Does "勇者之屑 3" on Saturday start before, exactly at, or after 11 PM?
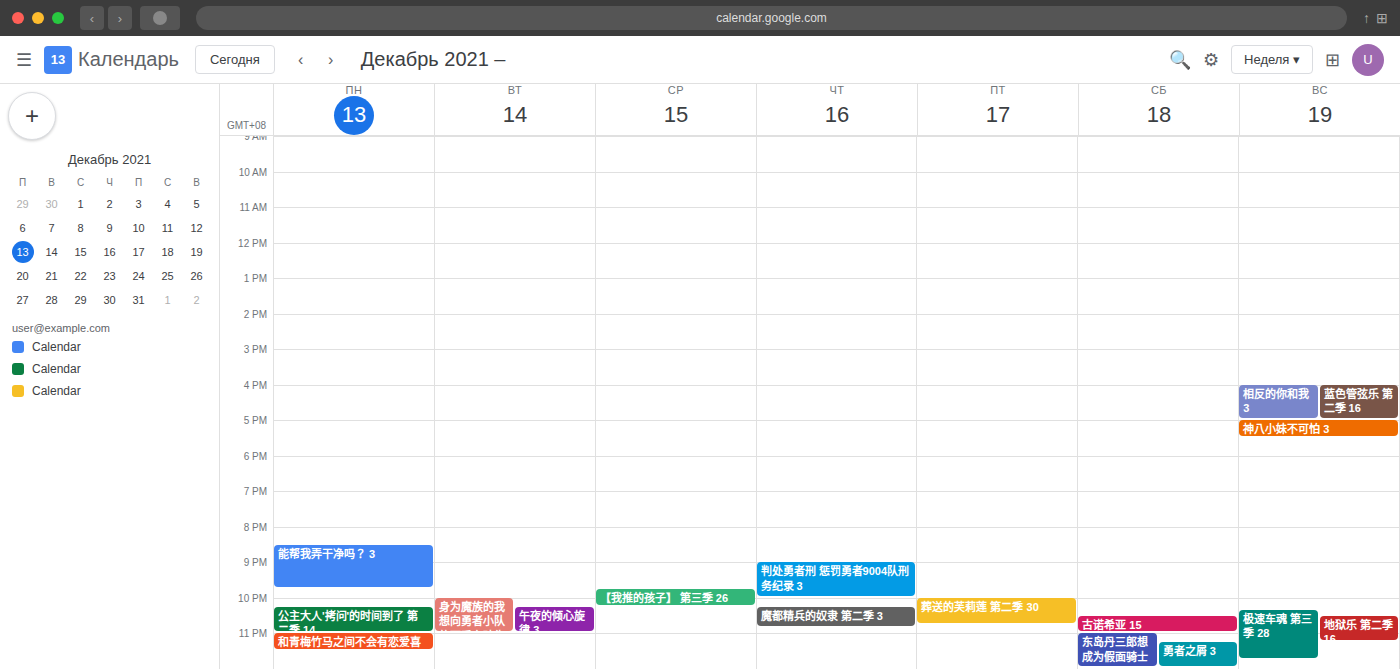
11:15 PM -- after 11 PM, 15 minutes below the 11 PM line.